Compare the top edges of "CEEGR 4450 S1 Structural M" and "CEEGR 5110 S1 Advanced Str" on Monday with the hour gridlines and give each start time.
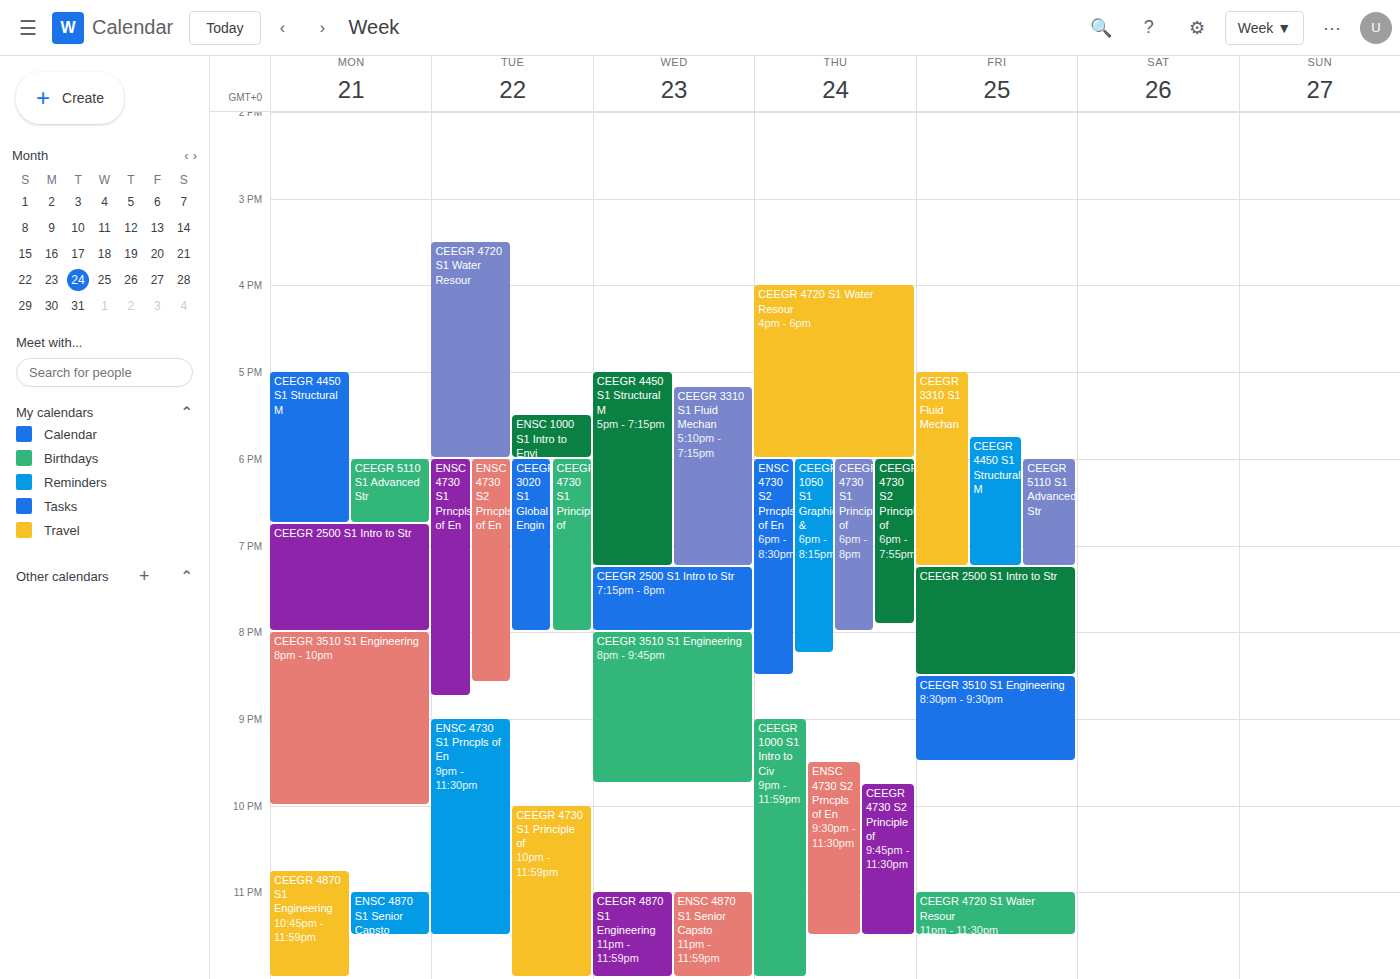
"CEEGR 4450 S1 Structural M": 5:00 PM, exactly on the 5 PM line. "CEEGR 5110 S1 Advanced Str": 6:00 PM, exactly on the 6 PM line.